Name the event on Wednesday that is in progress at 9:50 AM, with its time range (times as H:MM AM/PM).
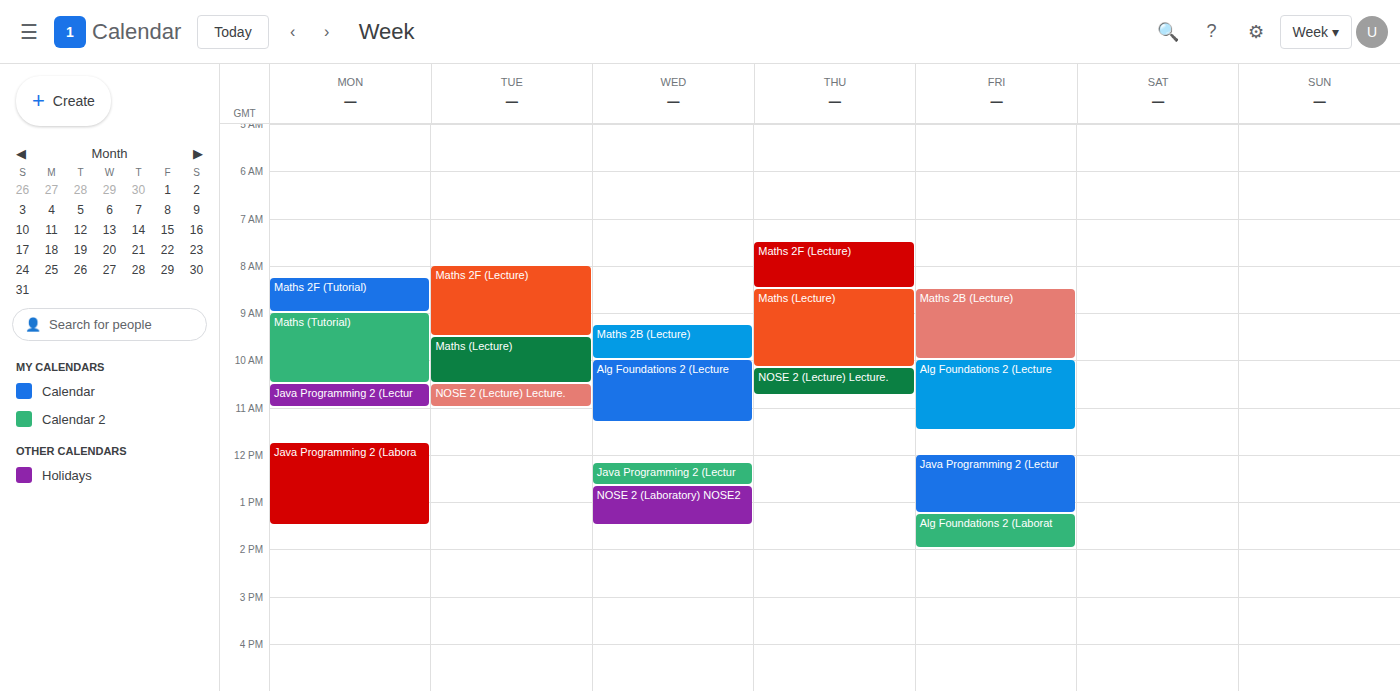
"Maths 2B (Lecture)", 9:15 AM to 10:00 AM